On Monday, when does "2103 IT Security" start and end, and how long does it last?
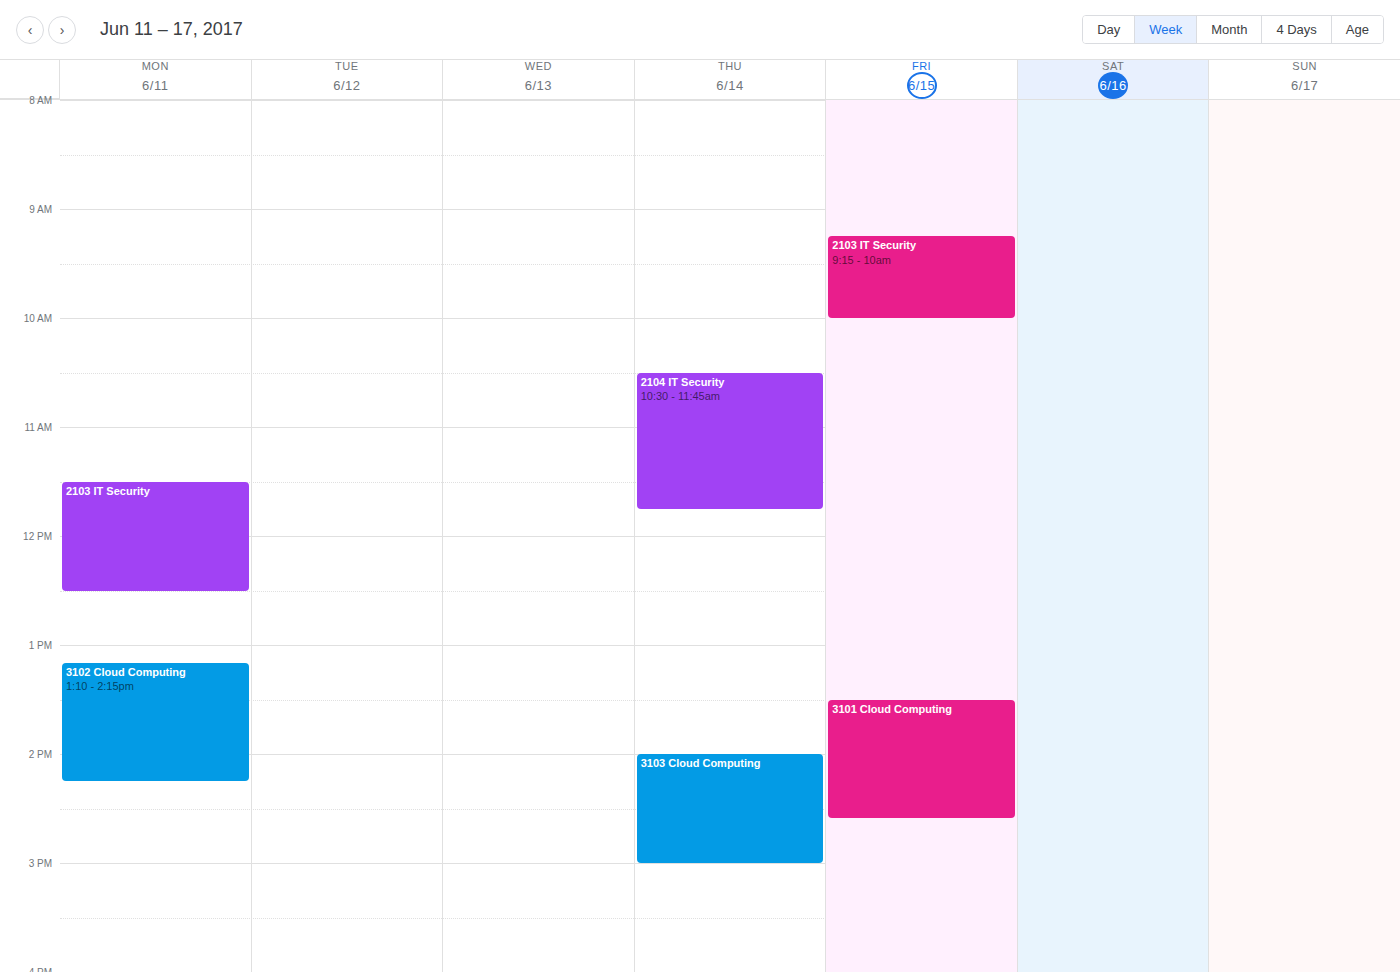
11:30 AM to 12:30 PM, 1 hour